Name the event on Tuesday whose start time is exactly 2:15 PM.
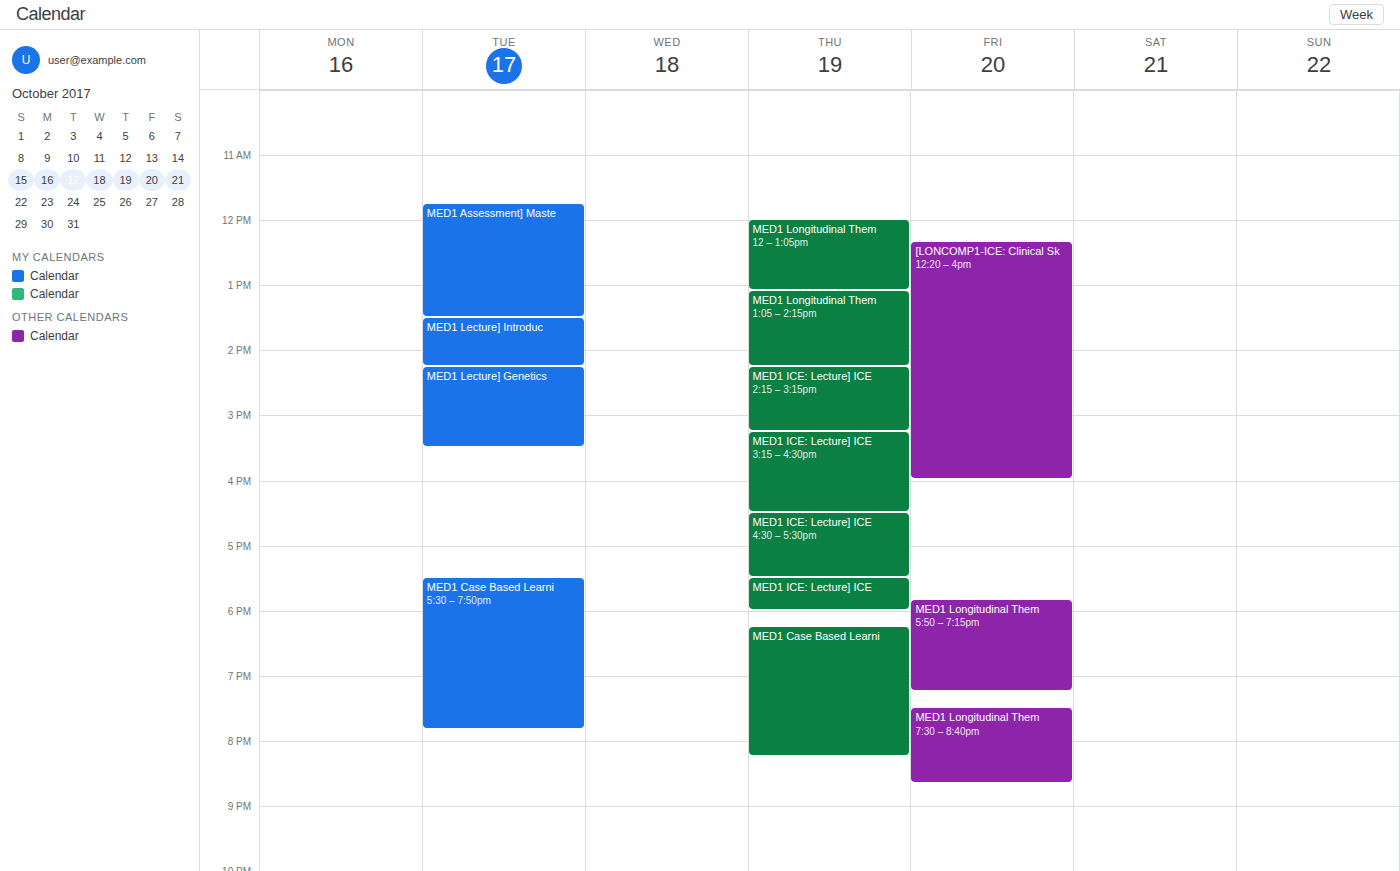
"MED1 Lecture] Genetics"